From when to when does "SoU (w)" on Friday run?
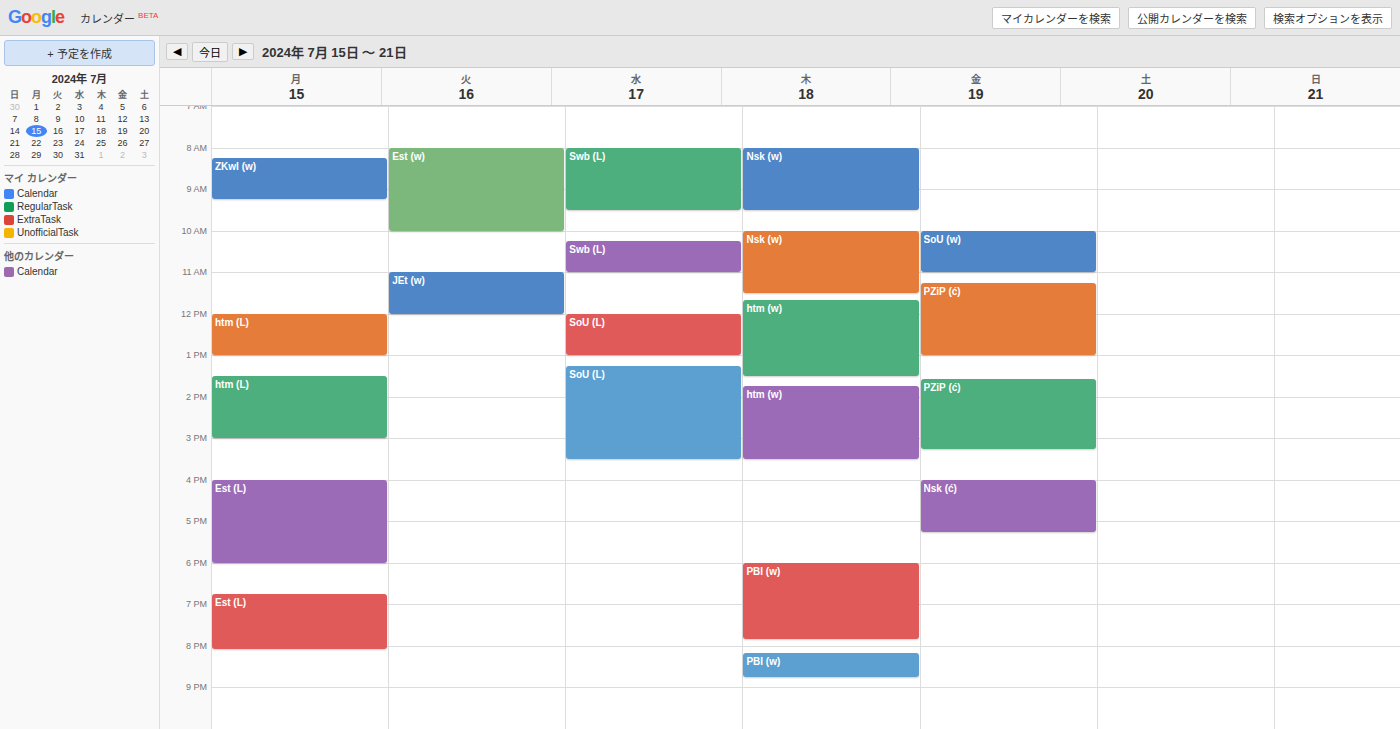
10:00 to 11:00